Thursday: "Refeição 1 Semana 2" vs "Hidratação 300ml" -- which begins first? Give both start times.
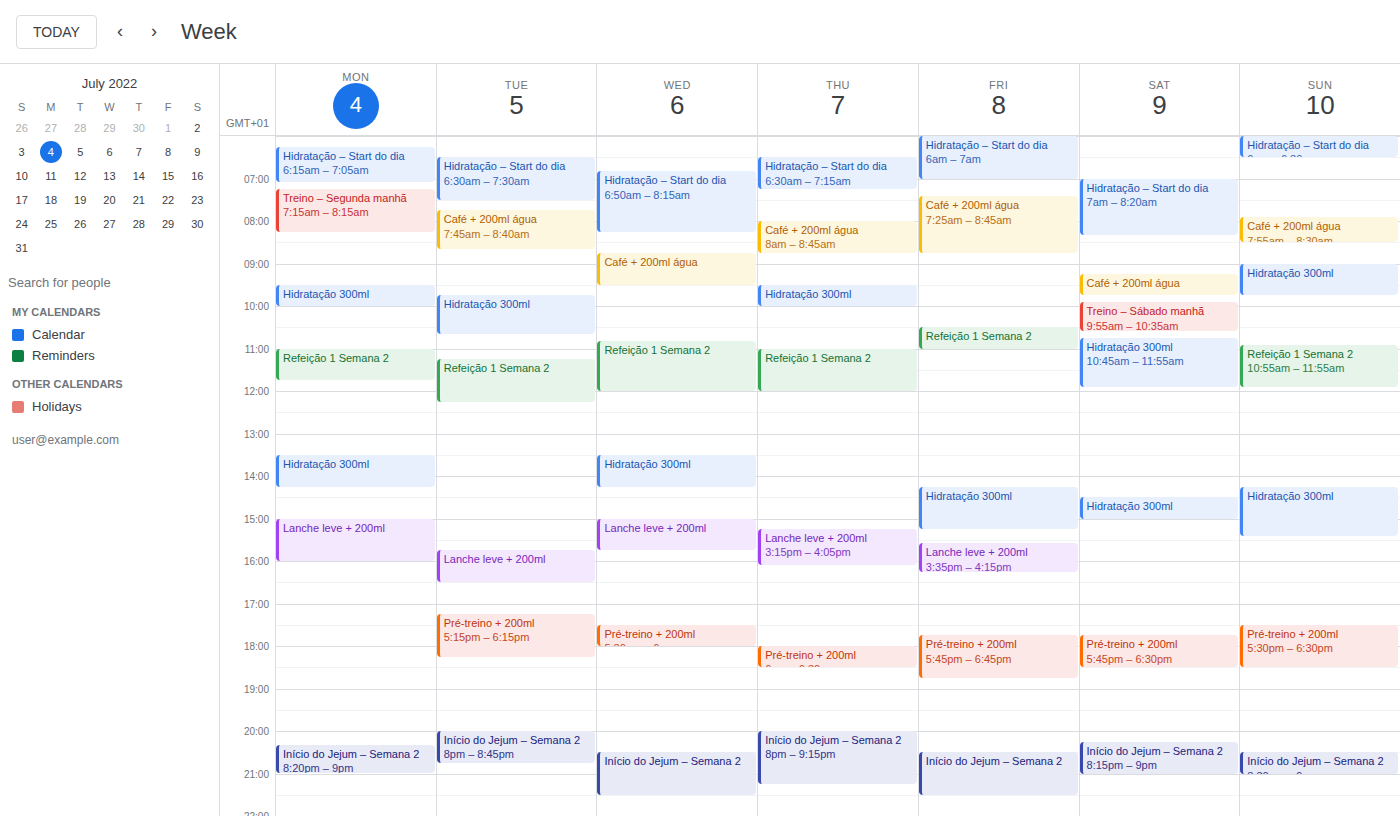
"Hidratação 300ml" 9:30 AM; "Refeição 1 Semana 2" 11:00 AM.